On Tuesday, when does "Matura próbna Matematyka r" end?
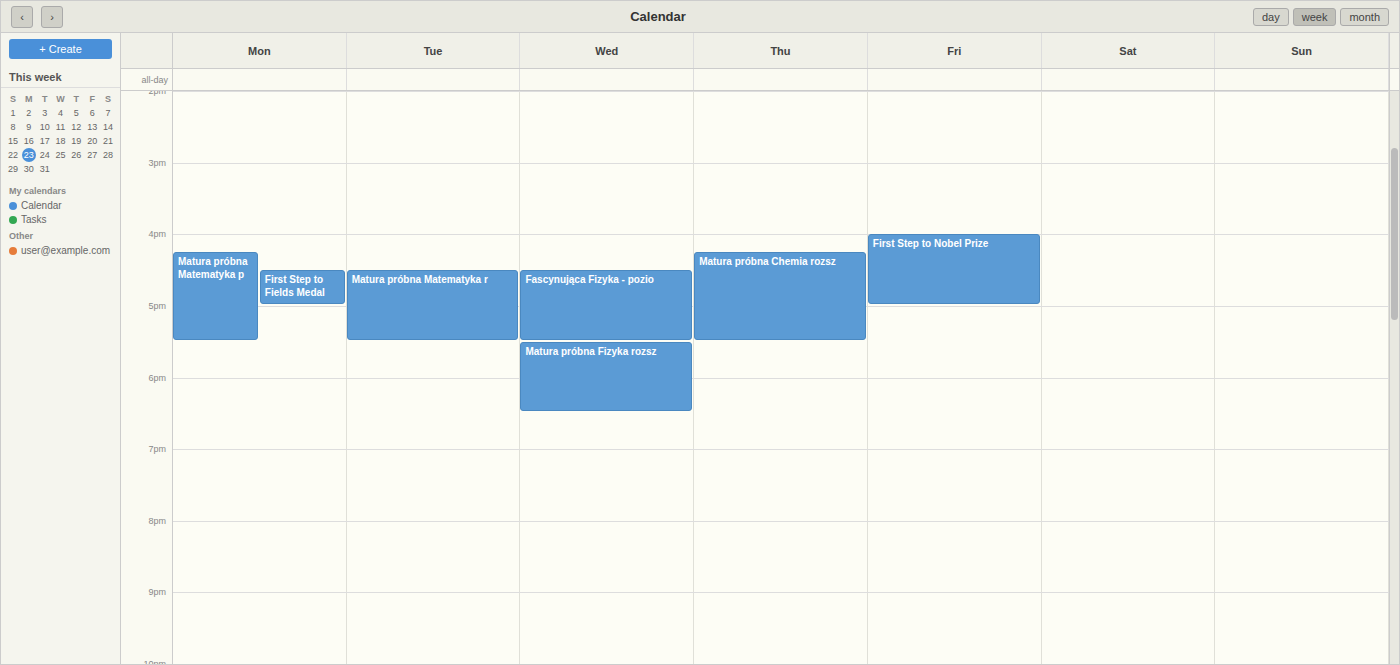
5:30 PM